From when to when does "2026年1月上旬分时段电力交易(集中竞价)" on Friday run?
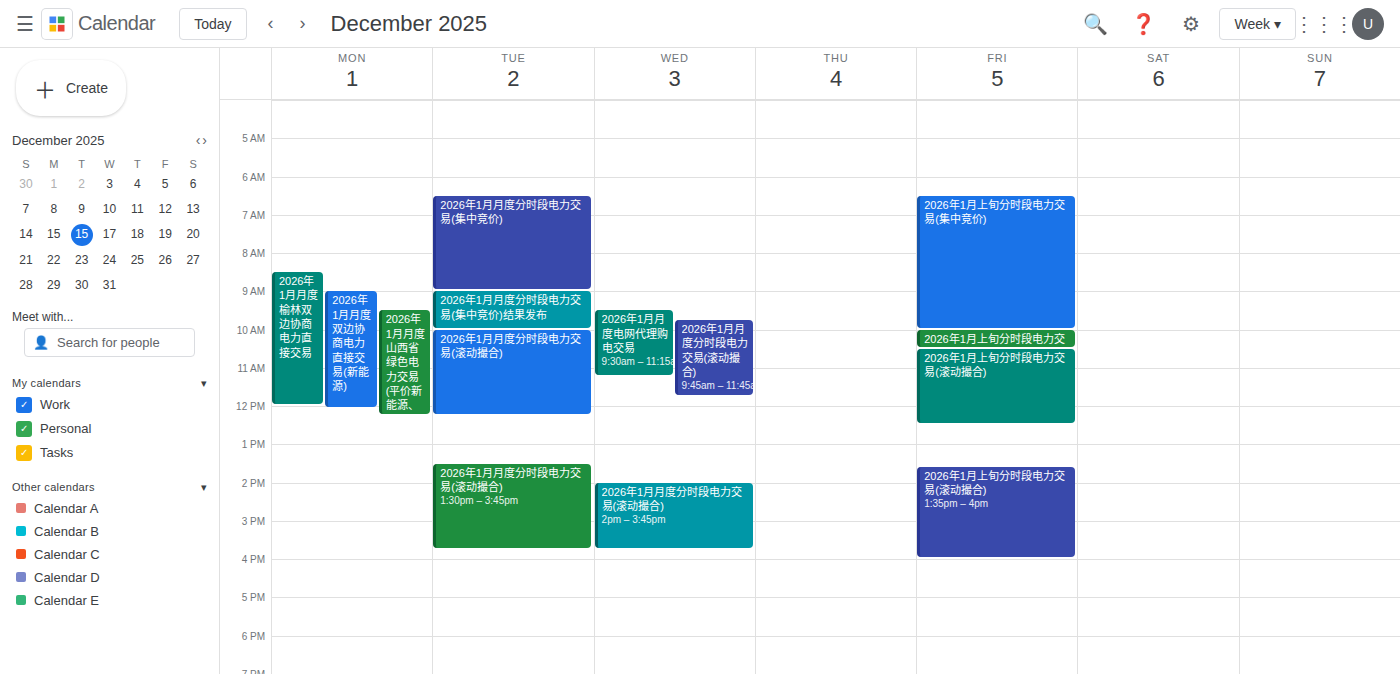
6:30 AM to 10:00 AM